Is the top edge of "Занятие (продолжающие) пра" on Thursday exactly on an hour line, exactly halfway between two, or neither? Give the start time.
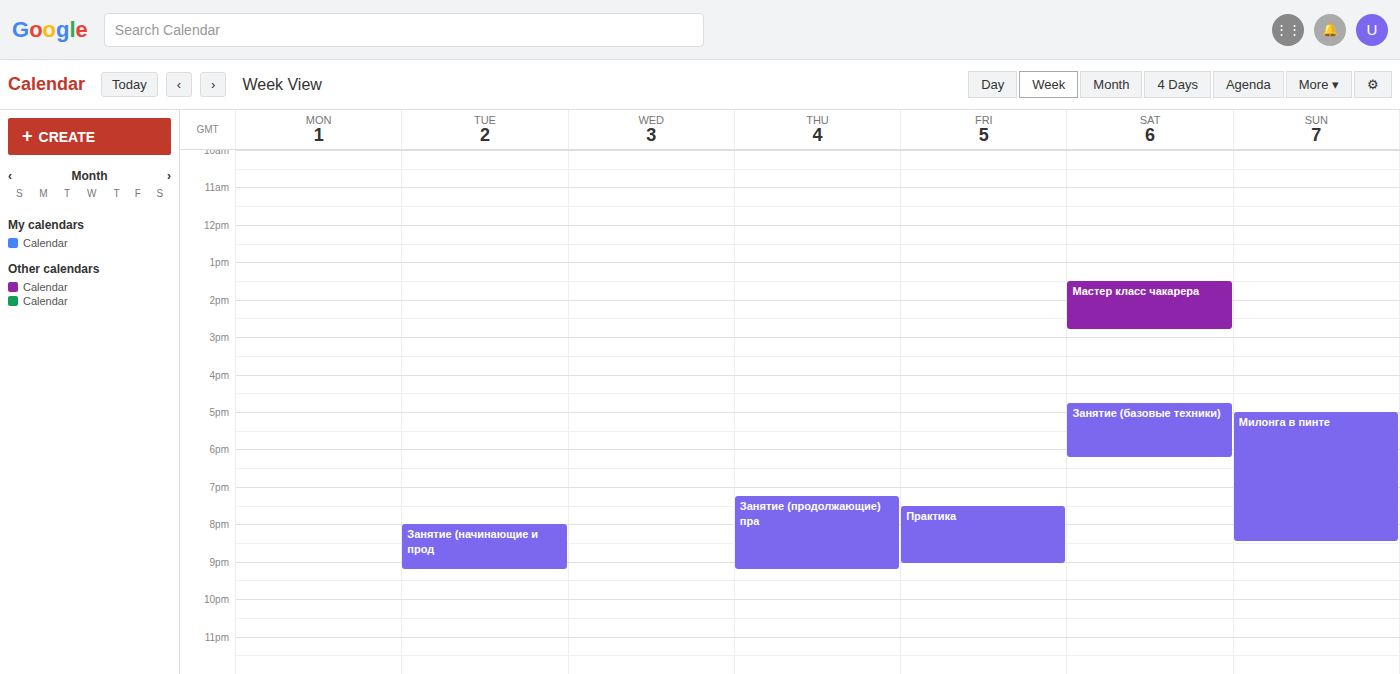
7:15 PM -- neither: a quarter of the way from the 7 PM line to the 8 PM line.